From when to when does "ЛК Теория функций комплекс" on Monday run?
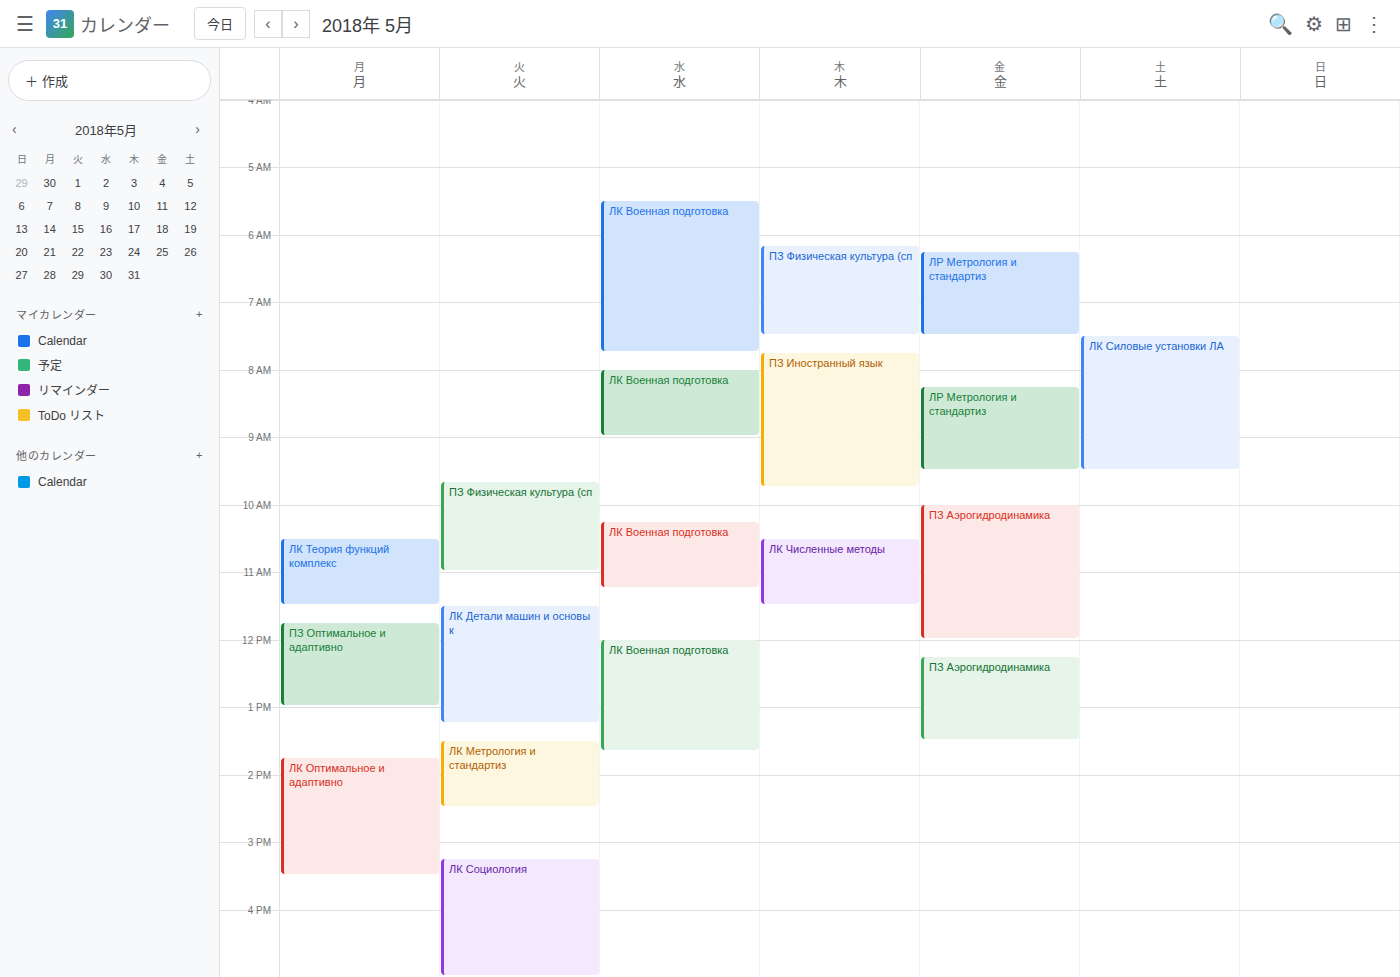
10:30 to 11:30